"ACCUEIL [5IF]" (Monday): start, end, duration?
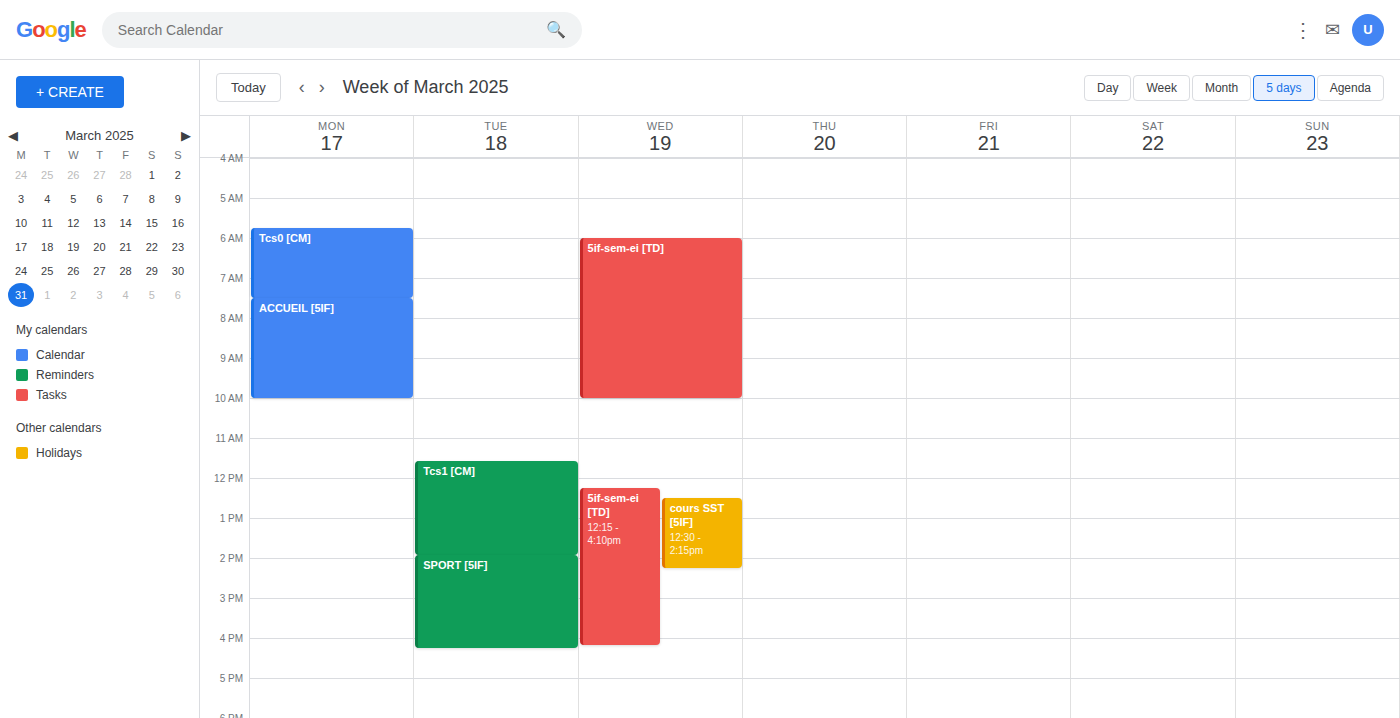
7:30 AM to 10:00 AM, 2 hours 30 minutes